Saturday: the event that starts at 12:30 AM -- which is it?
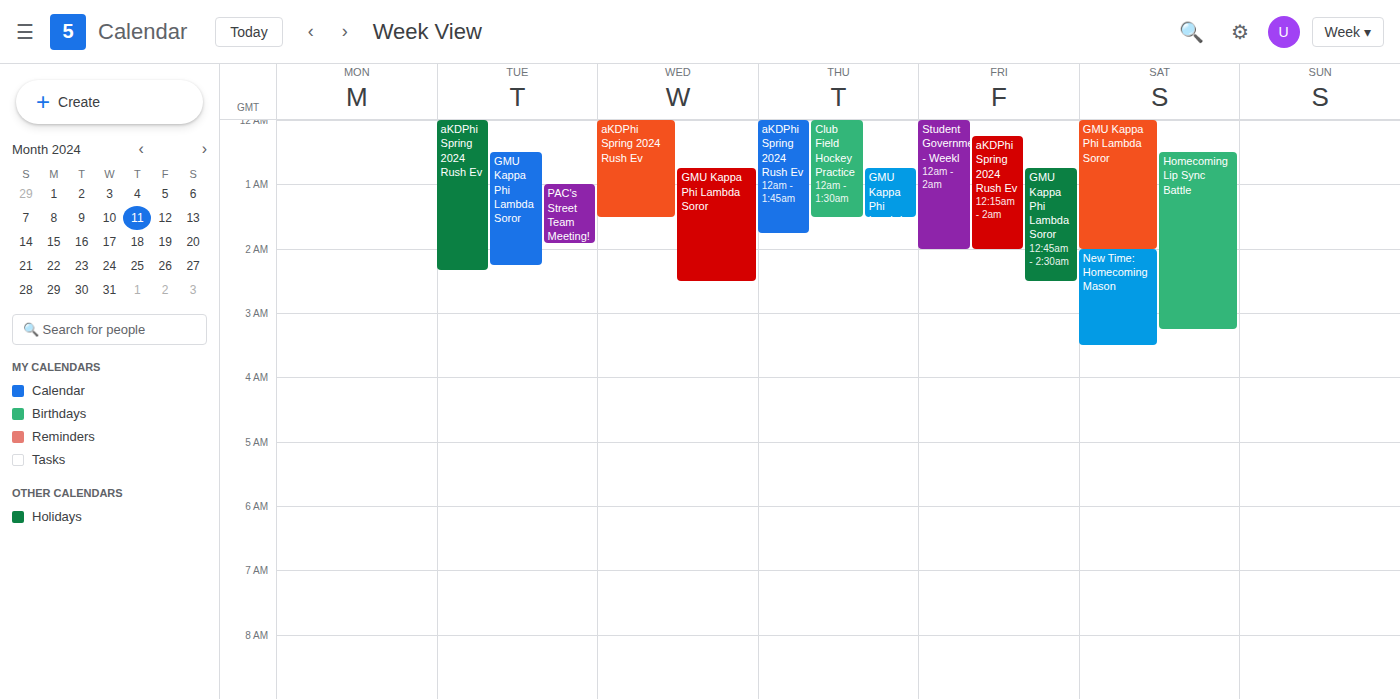
"Homecoming Lip Sync Battle"